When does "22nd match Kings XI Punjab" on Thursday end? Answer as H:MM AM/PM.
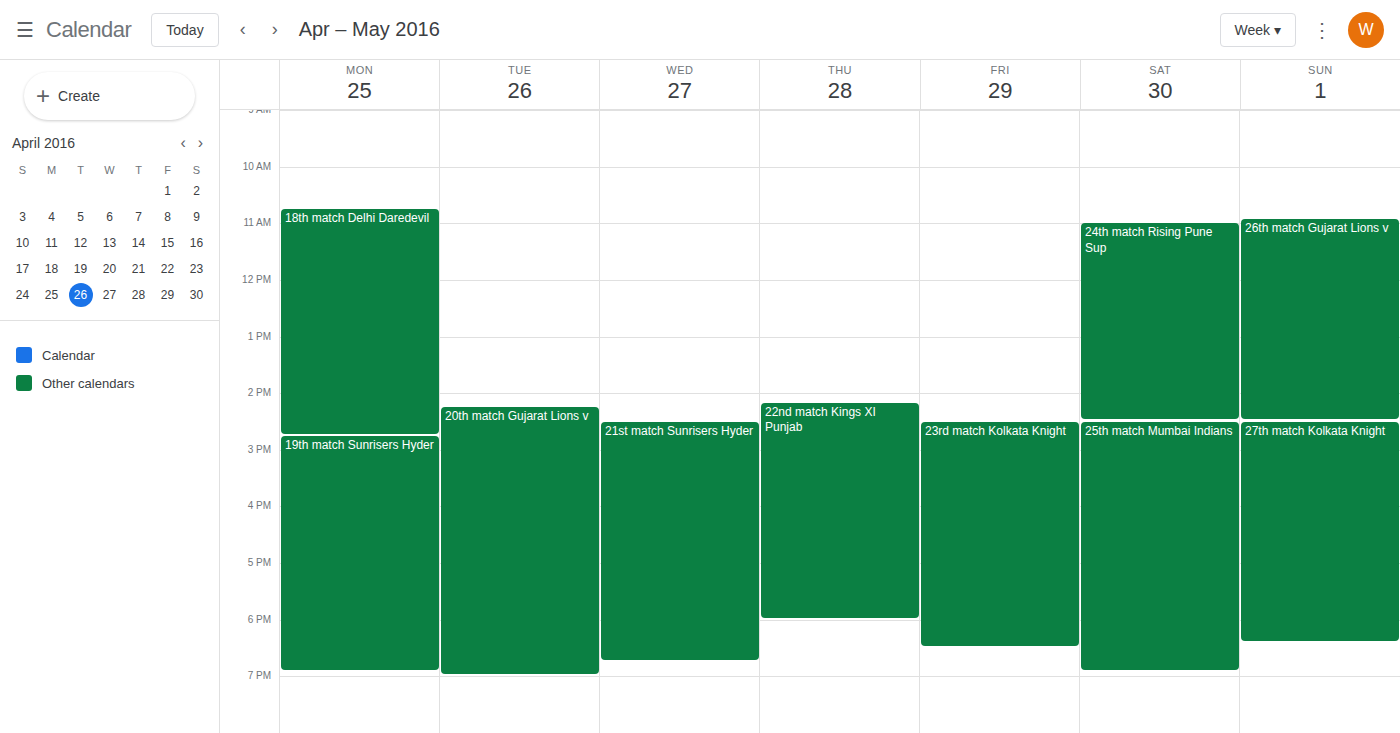
6:00 PM